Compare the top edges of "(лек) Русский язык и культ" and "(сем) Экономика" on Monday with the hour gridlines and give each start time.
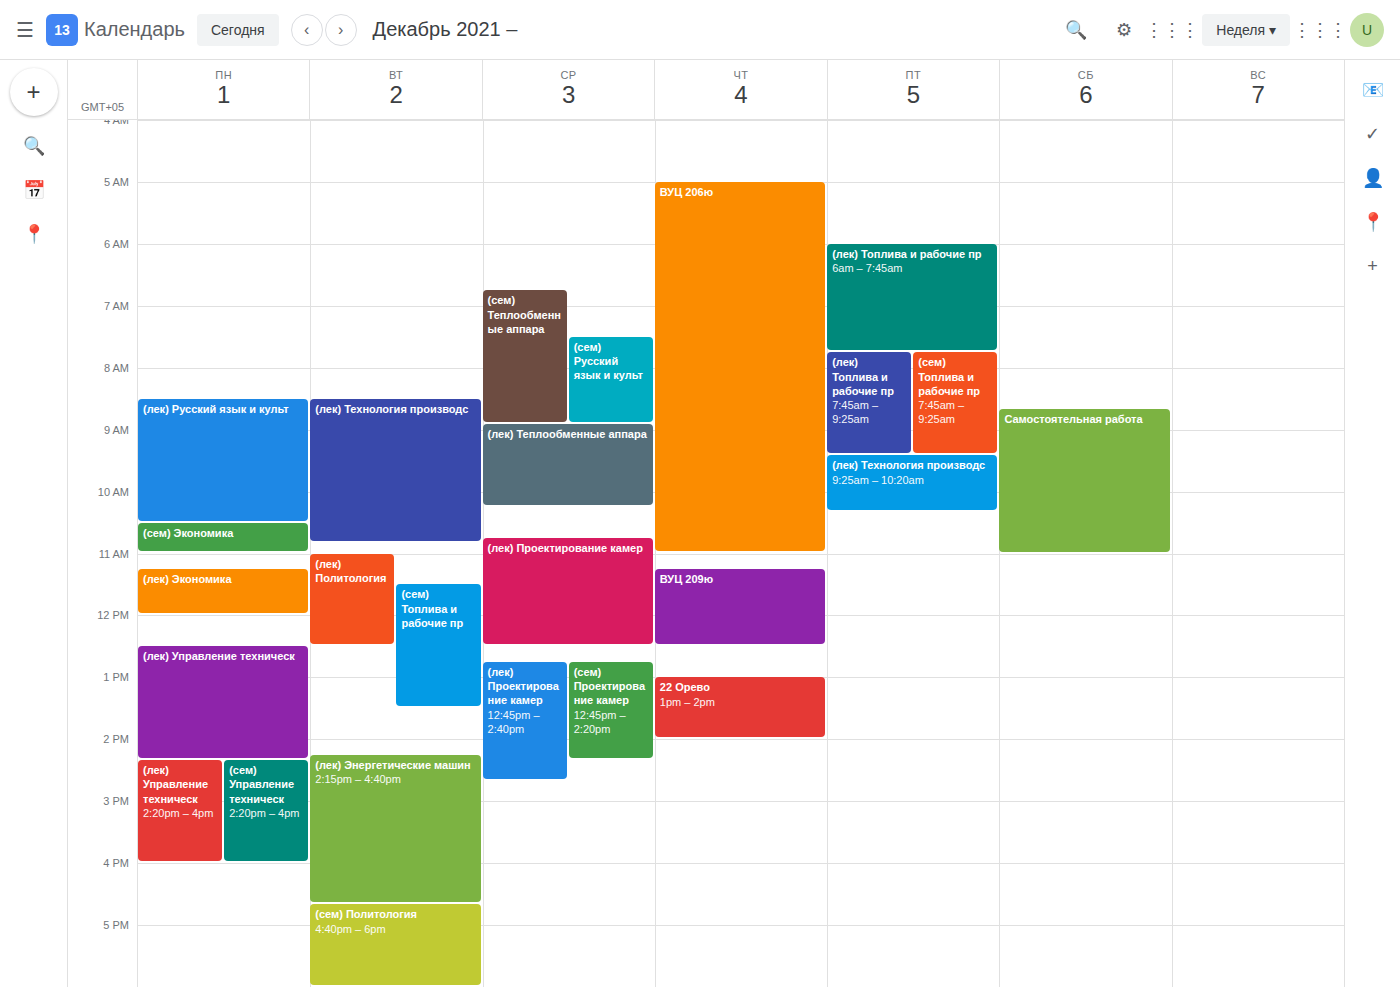
"(лек) Русский язык и культ": 08:30, halfway between the 08:00 and 09:00 lines. "(сем) Экономика": 10:30, halfway between the 10:00 and 11:00 lines.